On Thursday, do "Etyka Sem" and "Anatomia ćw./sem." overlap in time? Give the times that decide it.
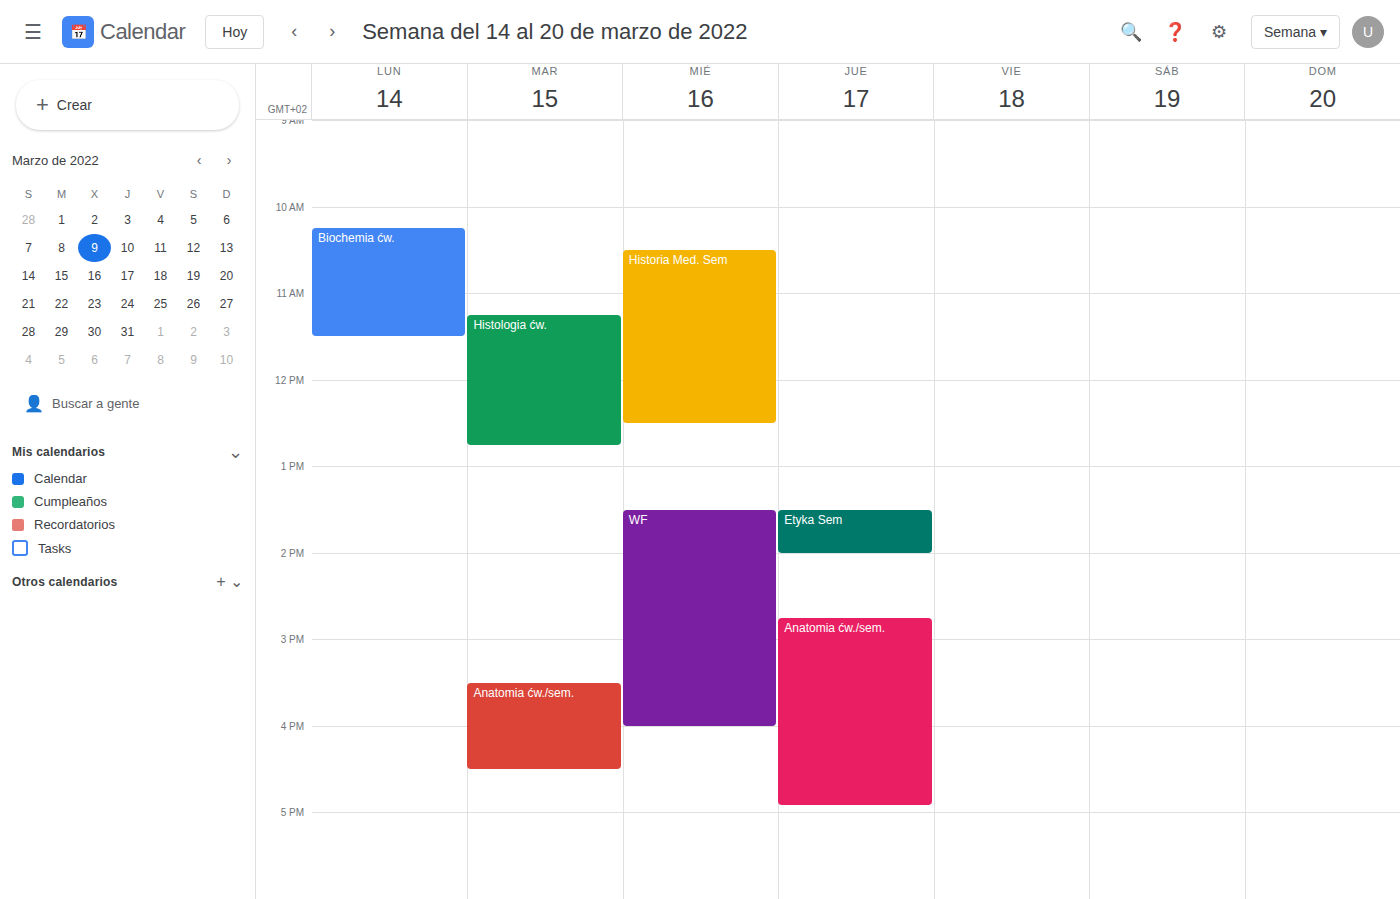
"Etyka Sem" ends at 14:00 and "Anatomia ćw./sem." starts at 14:45 -- no overlap.